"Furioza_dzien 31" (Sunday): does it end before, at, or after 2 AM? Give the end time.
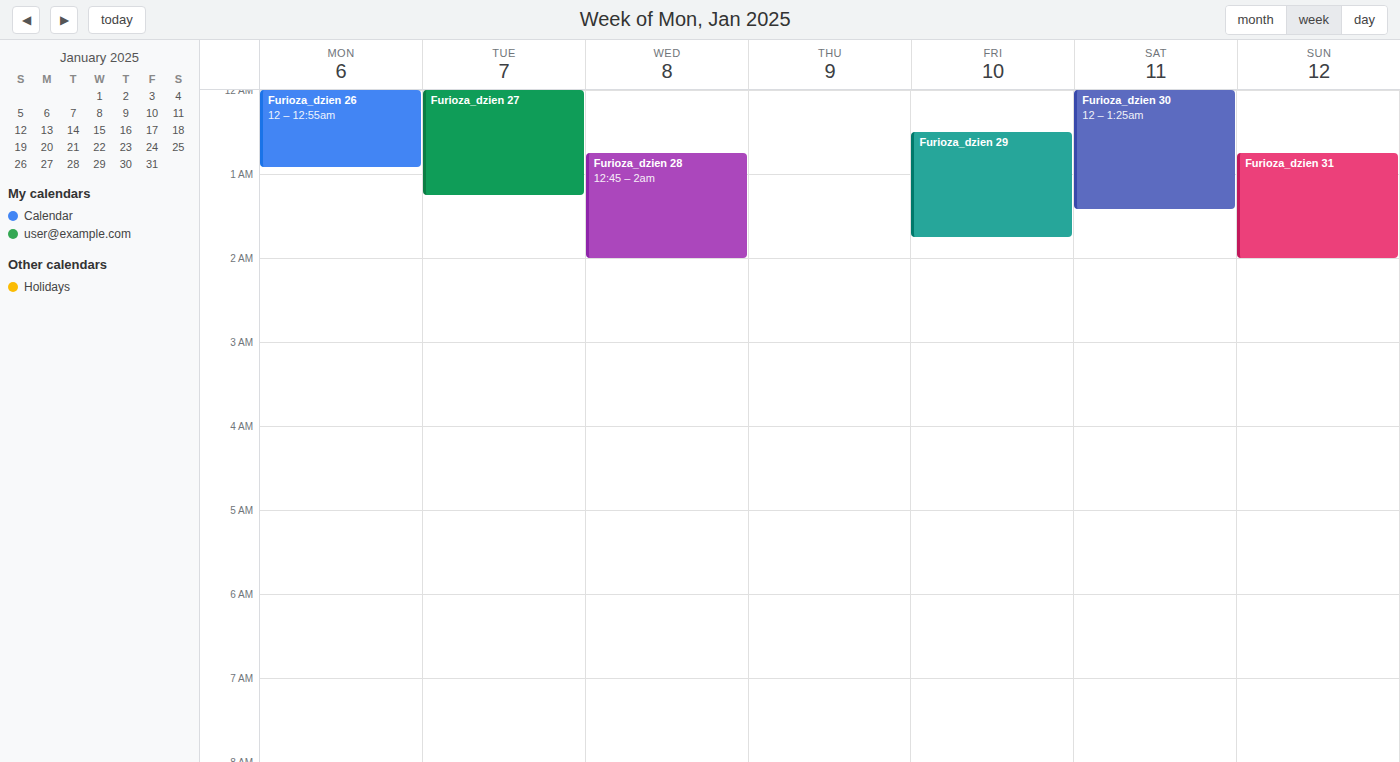
2:00 AM -- exactly at 2 AM, on the 2 AM line.